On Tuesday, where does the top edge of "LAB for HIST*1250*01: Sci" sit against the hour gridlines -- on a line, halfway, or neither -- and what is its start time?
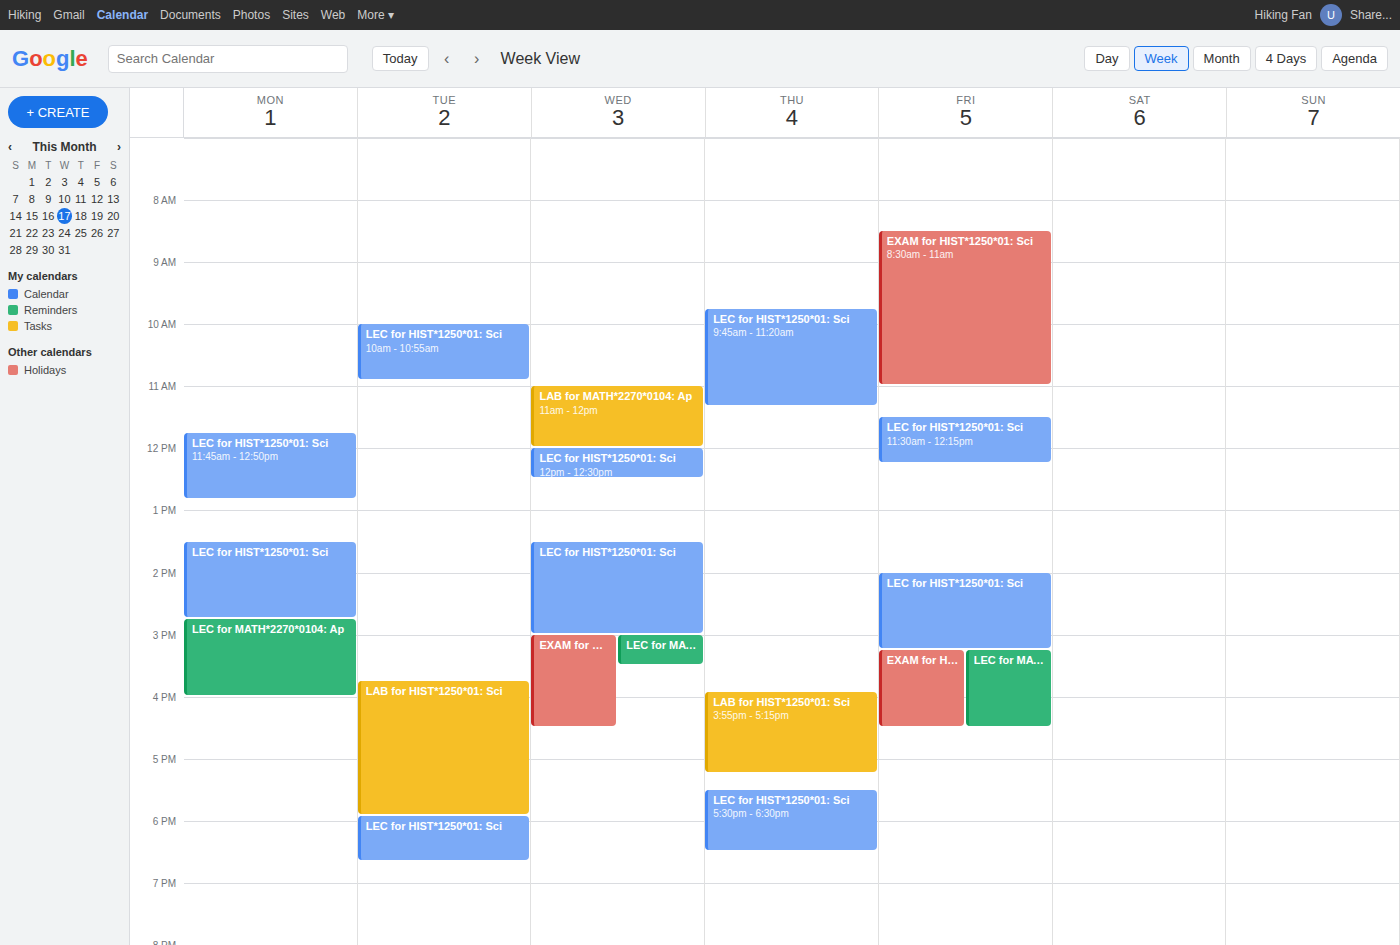
3:45 PM -- neither: three quarters of the way from the 3 PM line to the 4 PM line.